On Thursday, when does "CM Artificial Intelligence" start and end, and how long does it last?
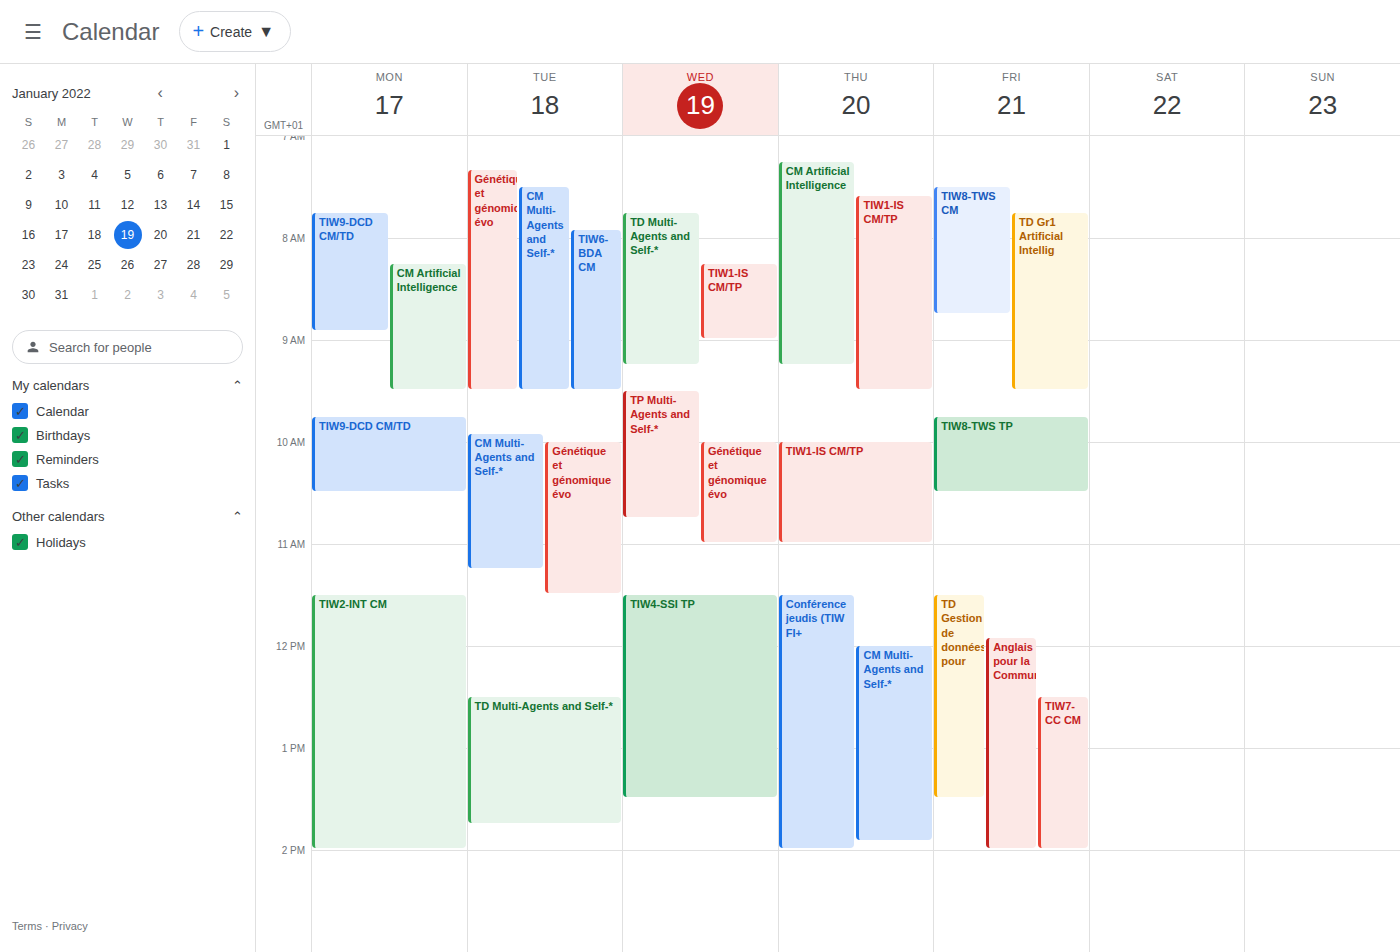
7:15 AM to 9:15 AM, 2 hours